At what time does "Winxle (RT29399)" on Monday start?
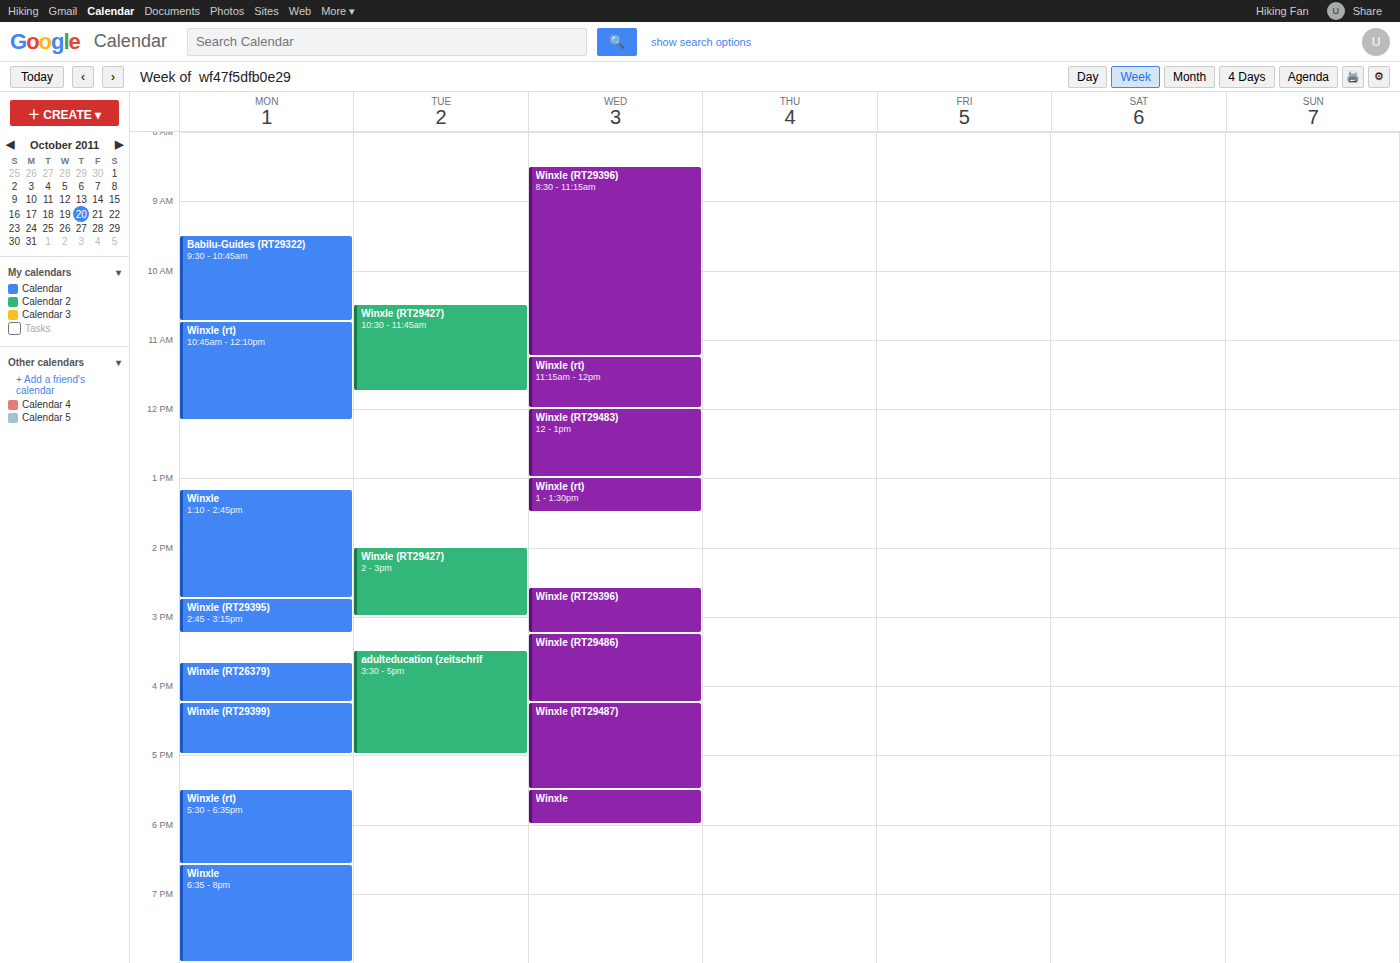
4:15 PM